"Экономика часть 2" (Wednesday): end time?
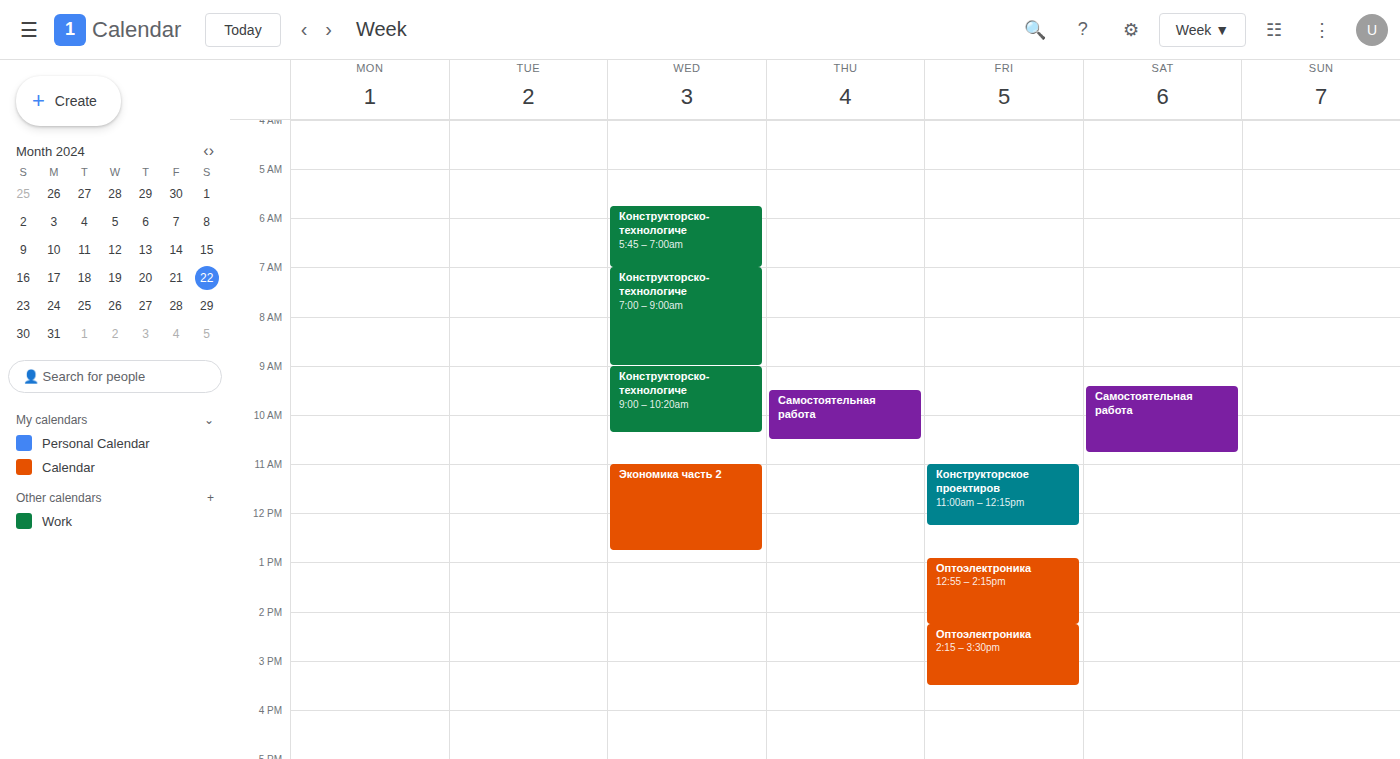
12:45